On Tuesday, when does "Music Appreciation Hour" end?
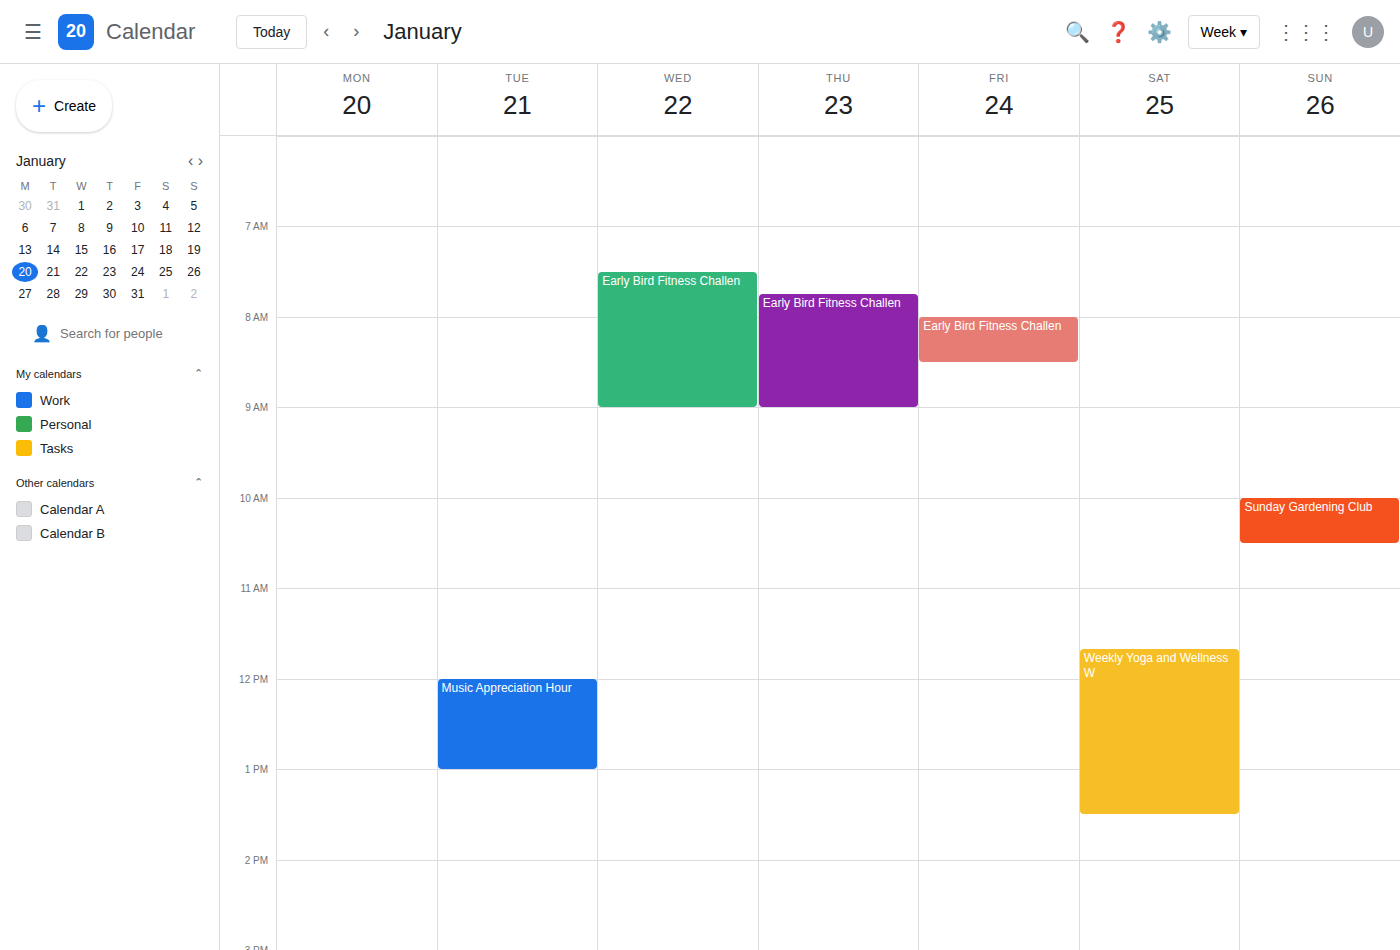
13:00